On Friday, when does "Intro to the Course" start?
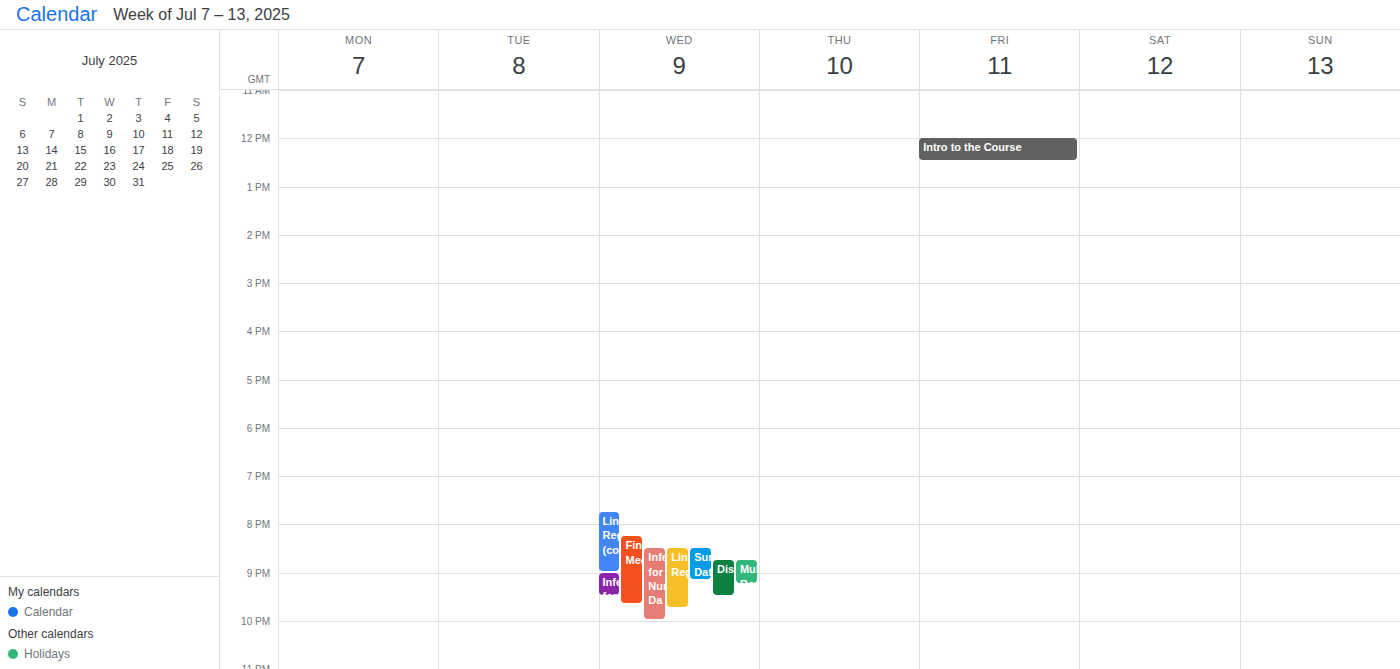
12:00 PM